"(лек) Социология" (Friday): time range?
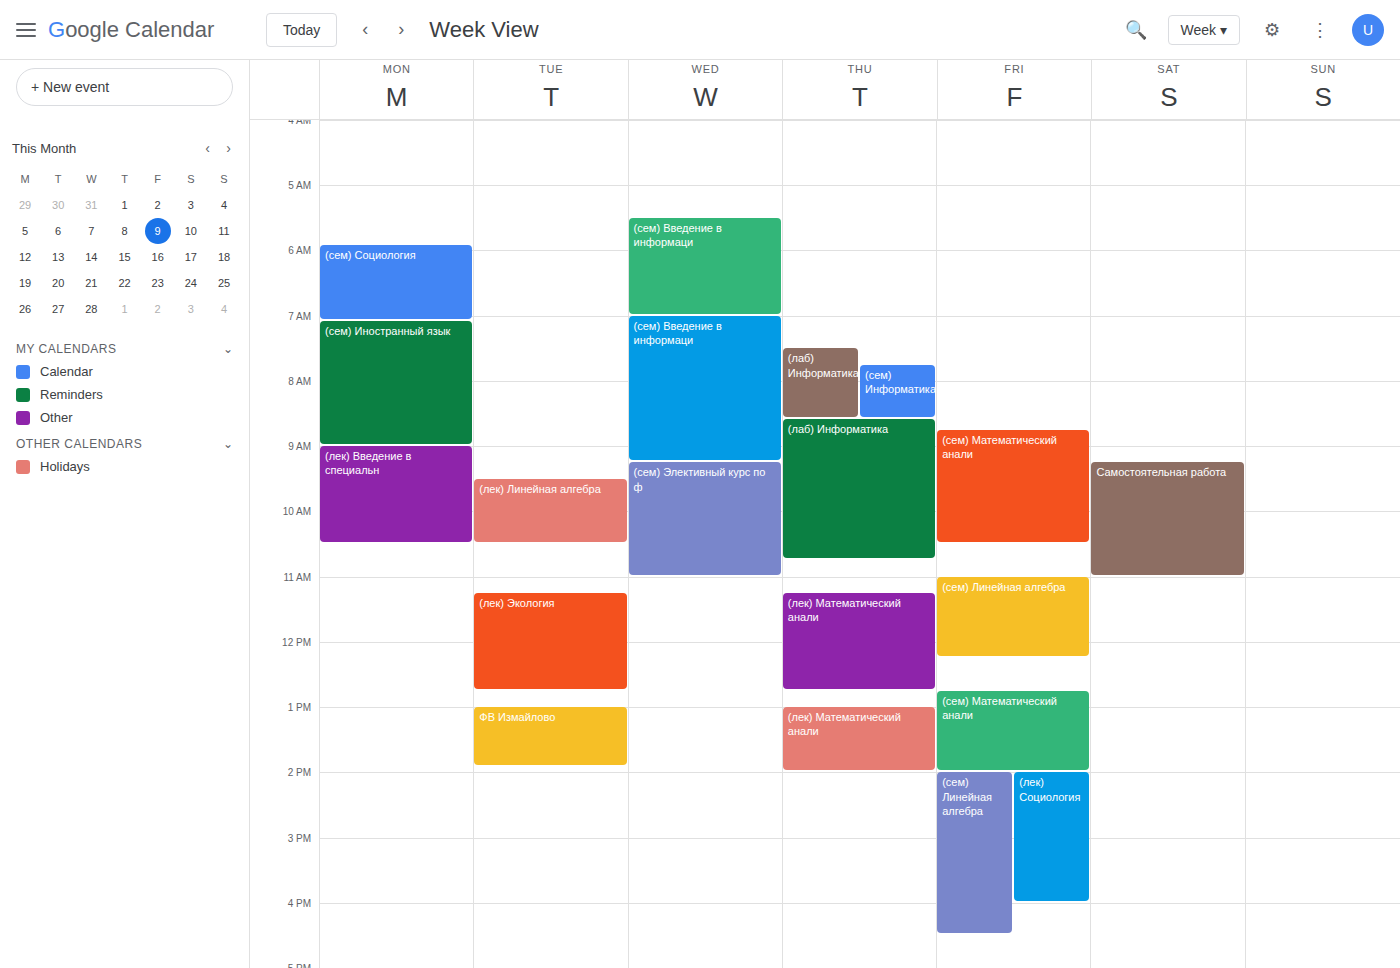
2:00 PM to 4:00 PM